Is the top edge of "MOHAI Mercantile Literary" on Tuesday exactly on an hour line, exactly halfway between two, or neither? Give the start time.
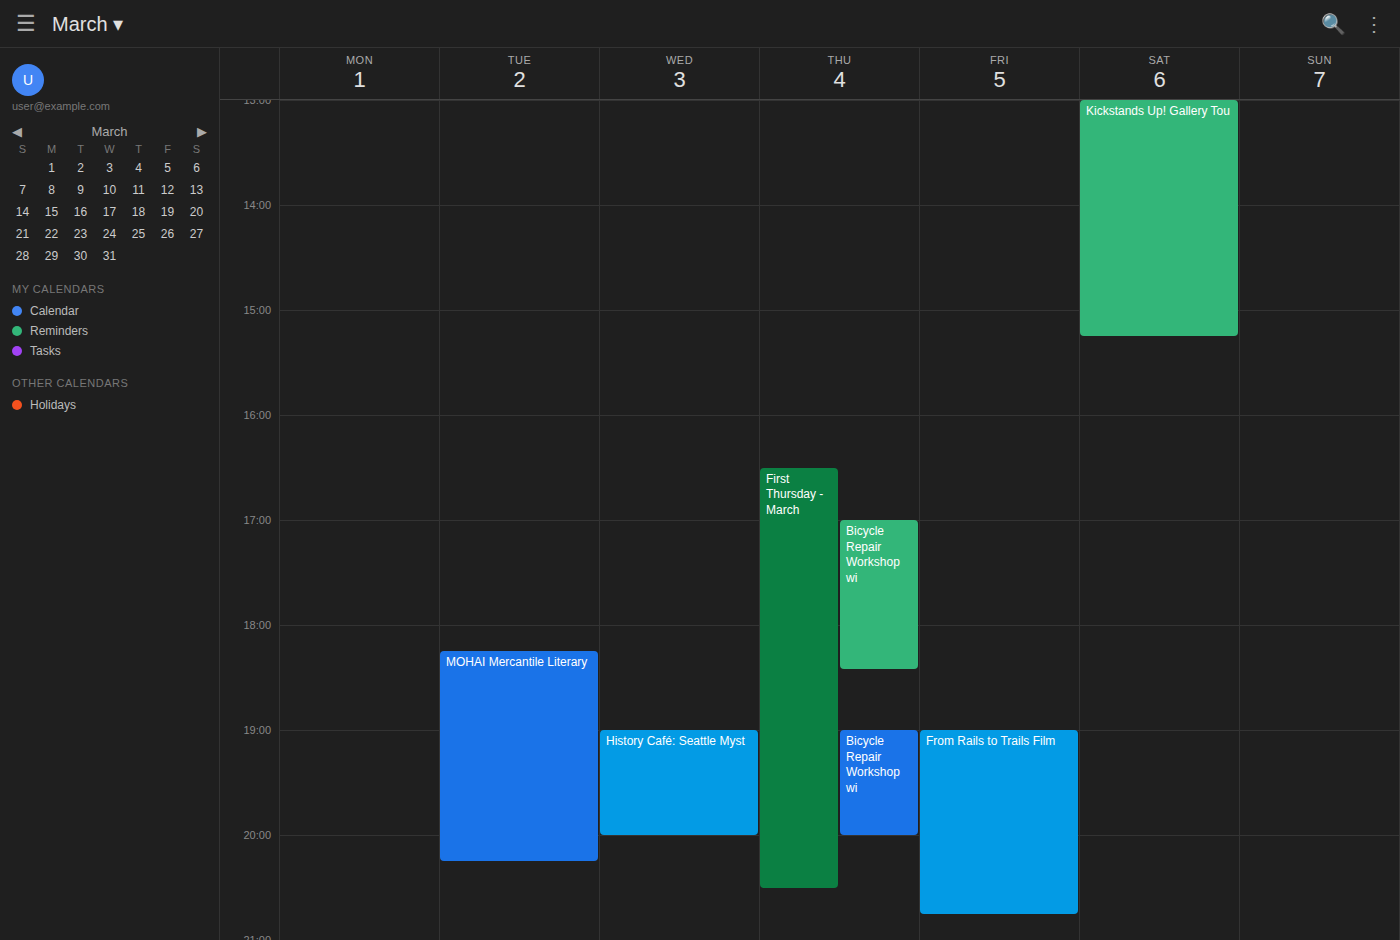
6:15 PM -- neither: a quarter of the way from the 6 PM line to the 7 PM line.